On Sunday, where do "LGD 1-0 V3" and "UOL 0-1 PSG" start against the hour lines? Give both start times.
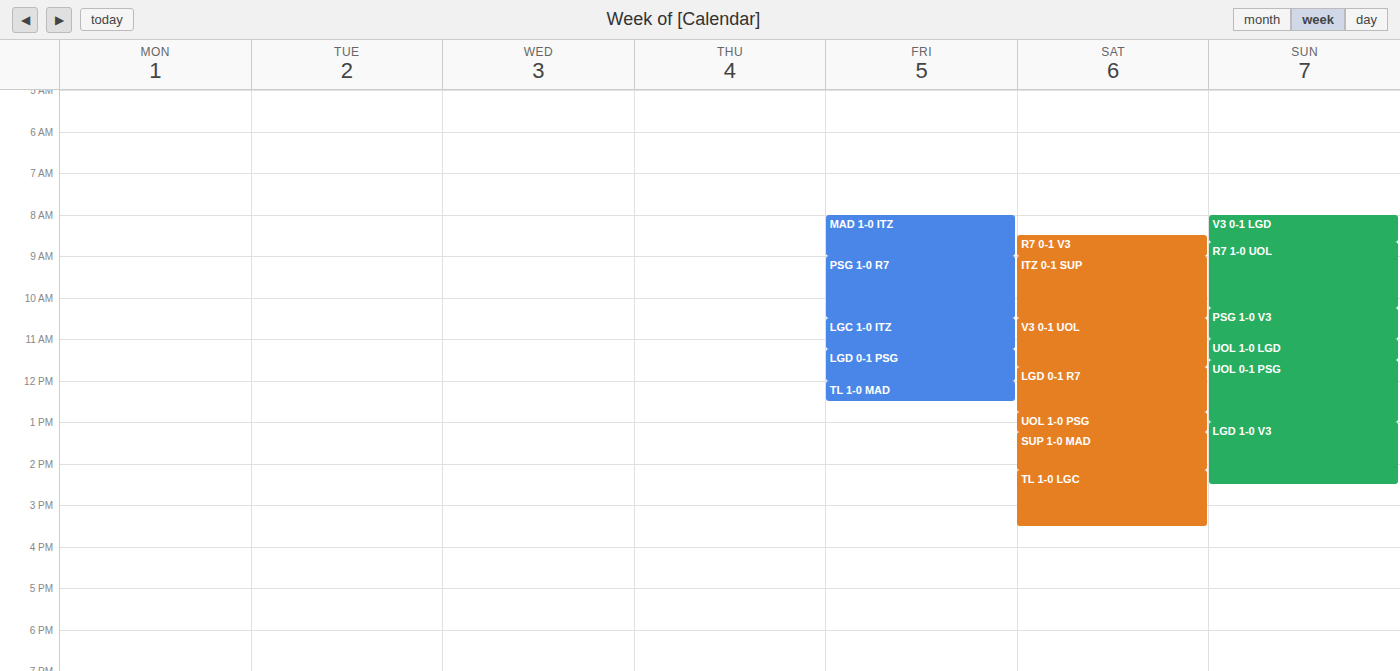
"LGD 1-0 V3": 1:00 PM, exactly on the 1 PM line. "UOL 0-1 PSG": 11:30 AM, halfway between the 11 AM and 12 PM lines.